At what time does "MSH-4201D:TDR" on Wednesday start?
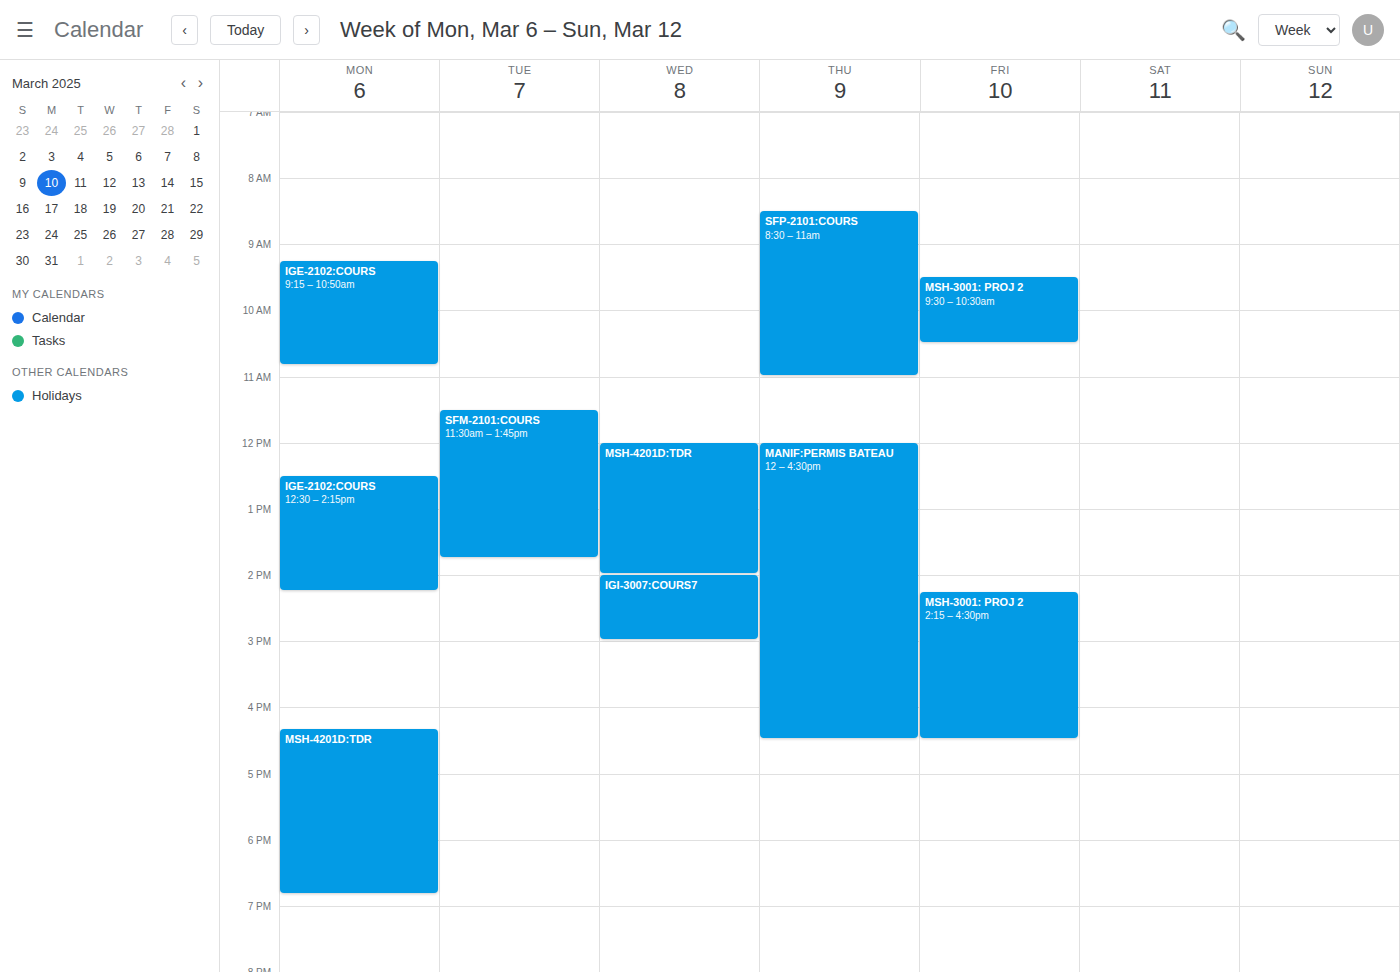
12:00 PM